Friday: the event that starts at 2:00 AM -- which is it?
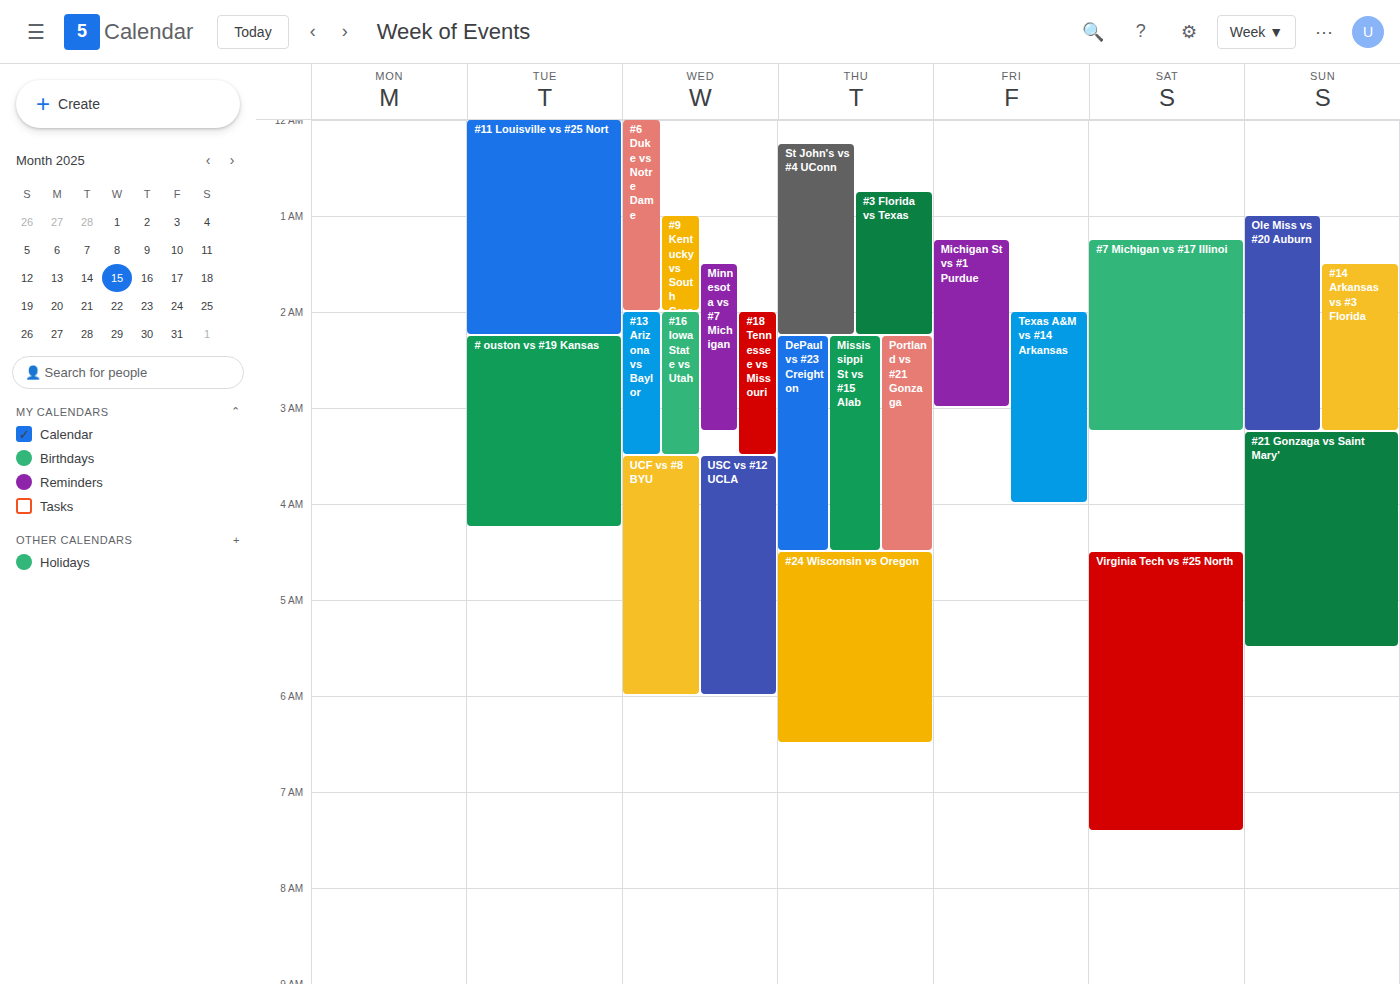
"Texas A&M vs #14 Arkansas"